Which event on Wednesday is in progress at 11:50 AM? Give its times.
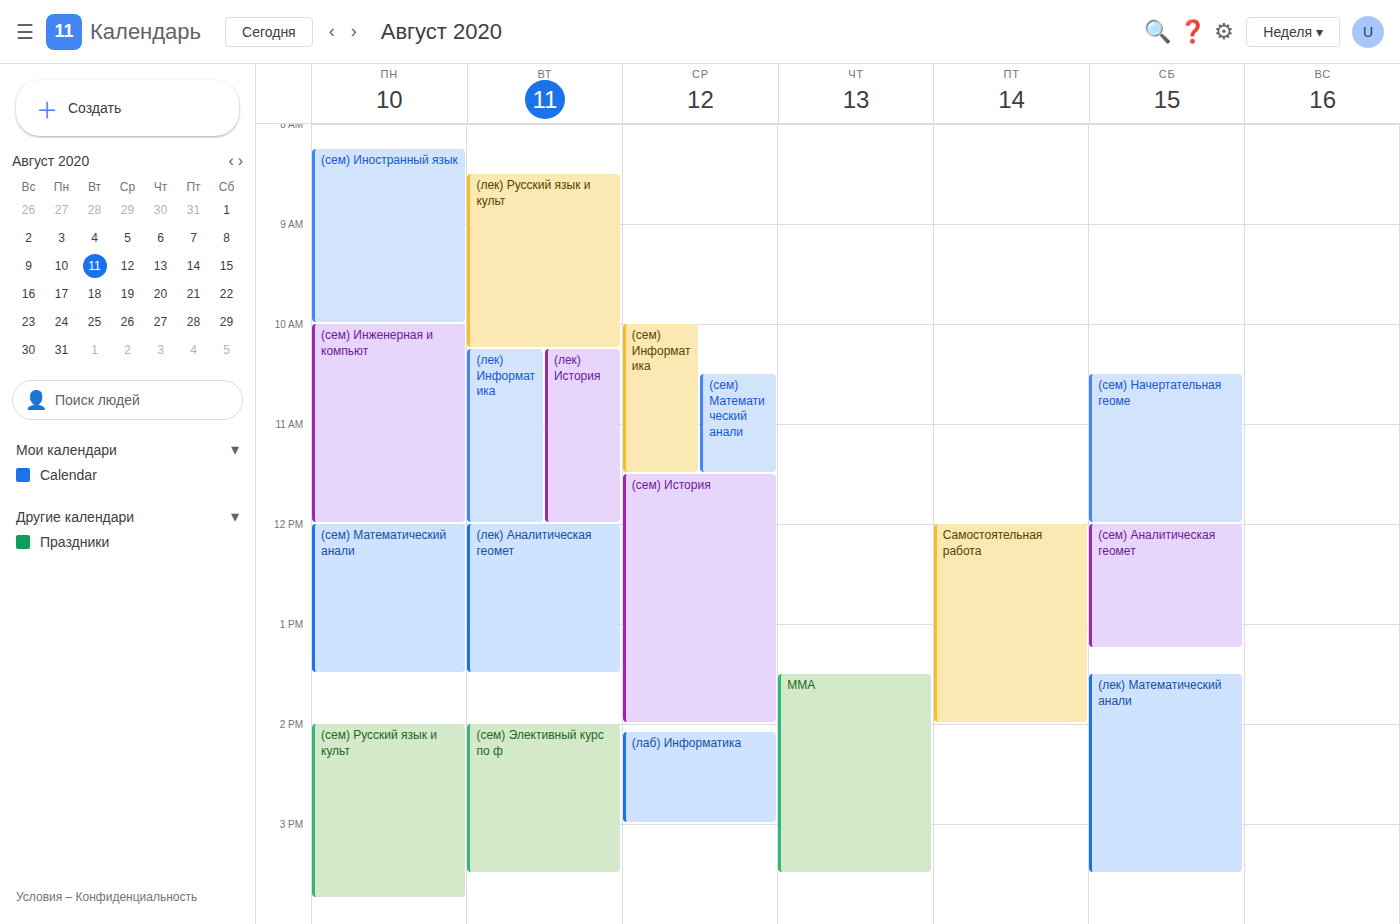
"(сем) История", 11:30 AM to 2:00 PM